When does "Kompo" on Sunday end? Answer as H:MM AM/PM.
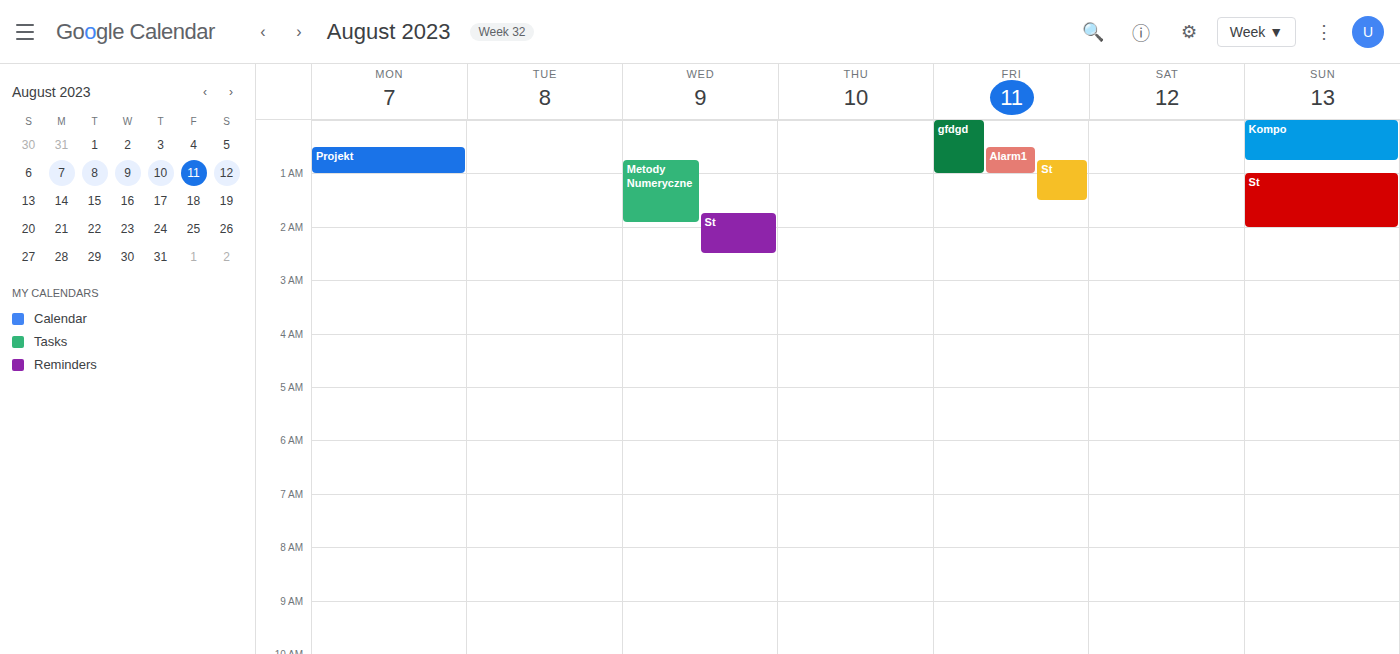
12:45 AM